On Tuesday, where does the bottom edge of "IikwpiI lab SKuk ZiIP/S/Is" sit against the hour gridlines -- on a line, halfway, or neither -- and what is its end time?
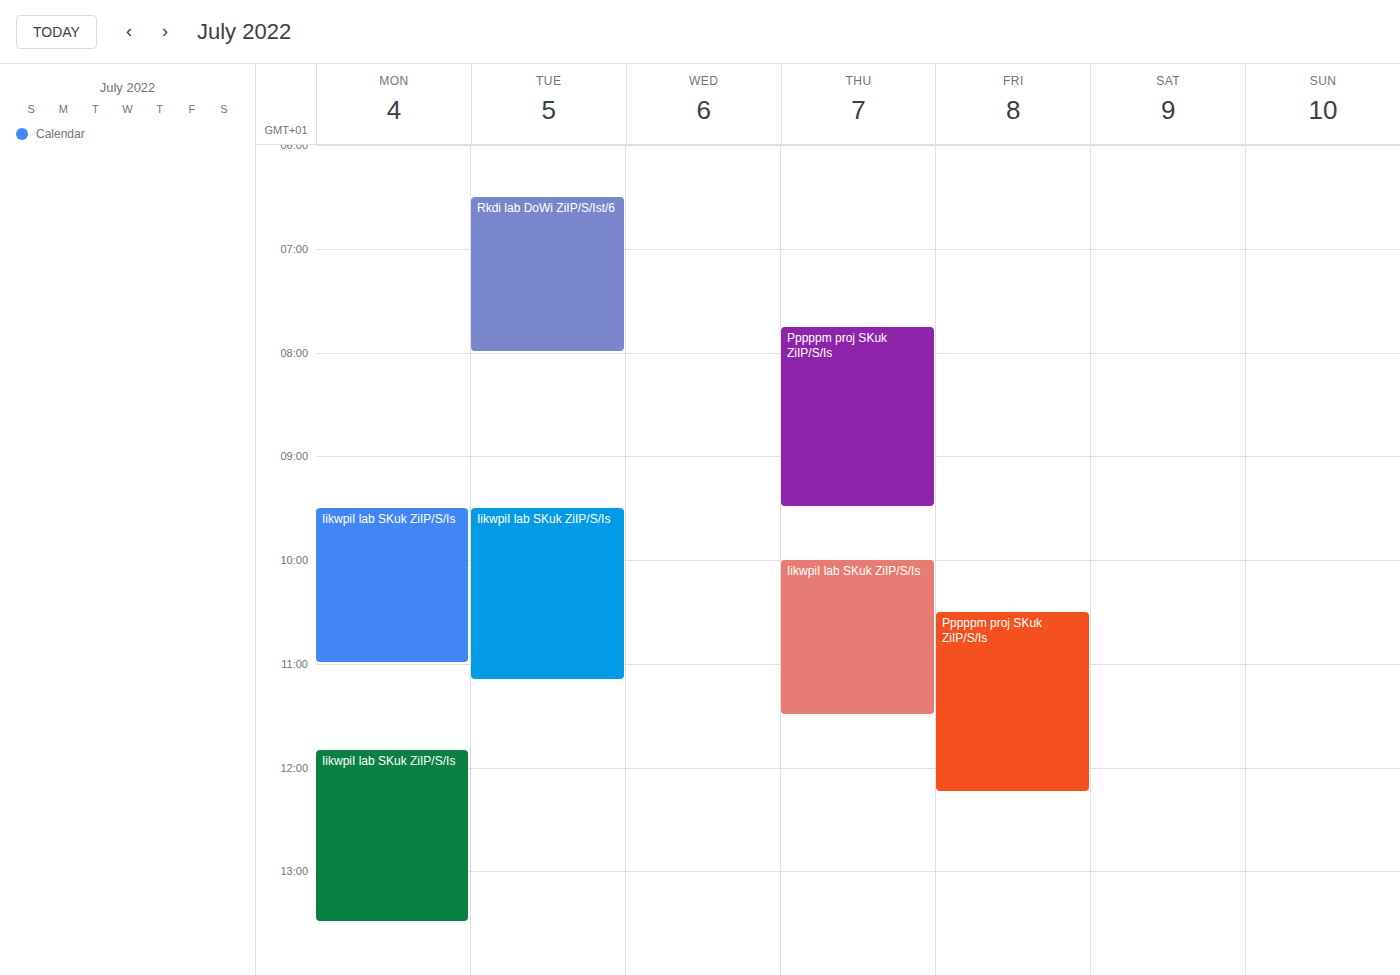
11:10 AM -- neither: 10 minutes below the 11 AM line and 50 minutes above the 12 PM line.